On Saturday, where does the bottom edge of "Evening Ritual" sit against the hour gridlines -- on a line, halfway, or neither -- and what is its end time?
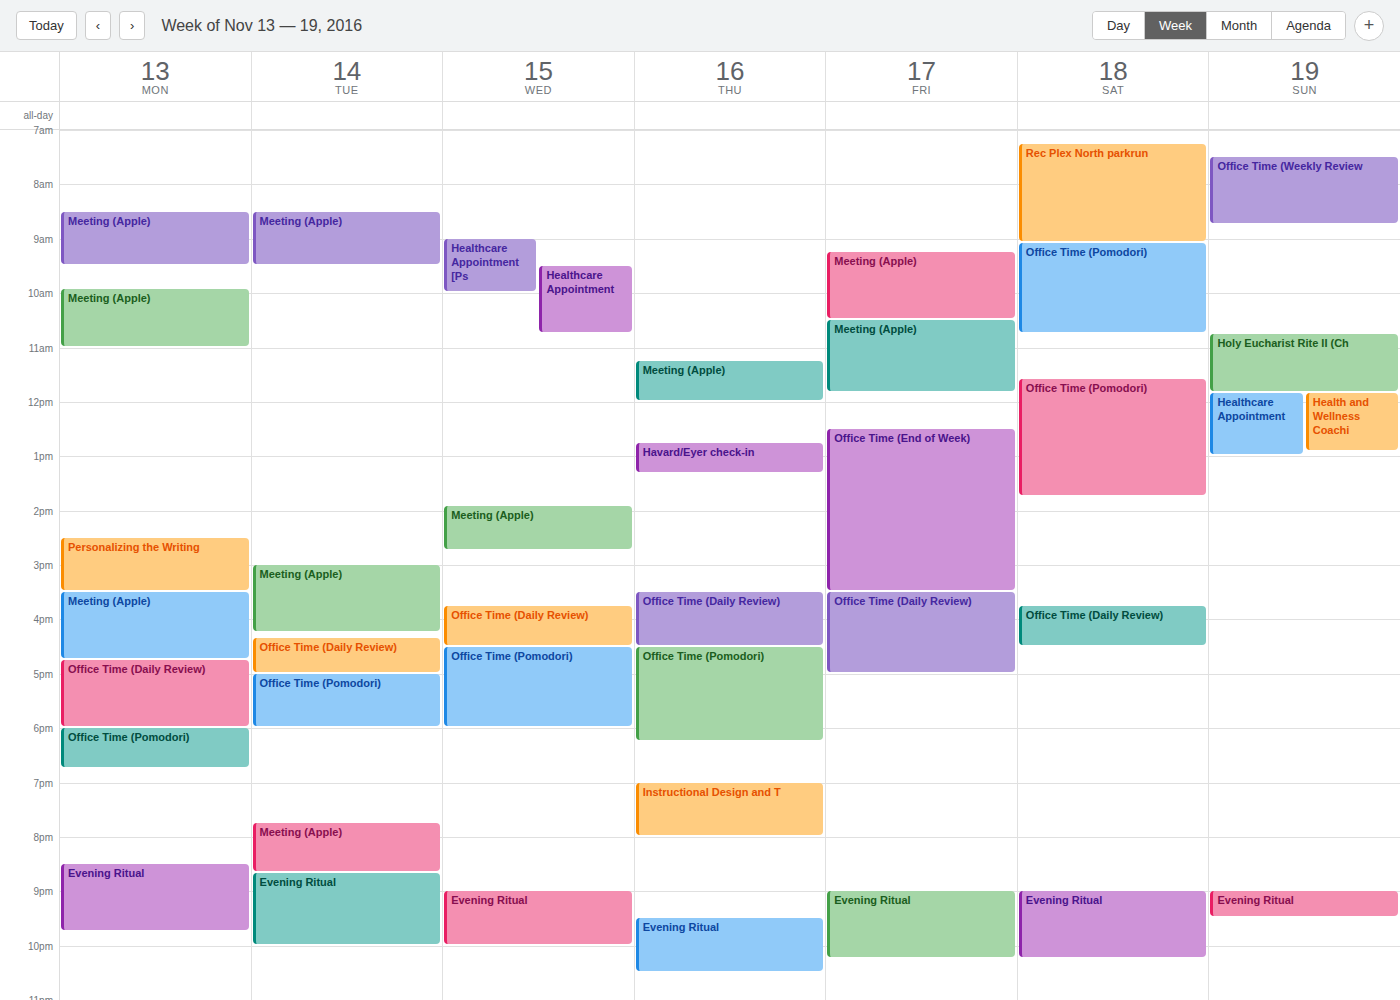
10:15 PM -- neither: a quarter of the way from the 10 PM line to the 11 PM line.